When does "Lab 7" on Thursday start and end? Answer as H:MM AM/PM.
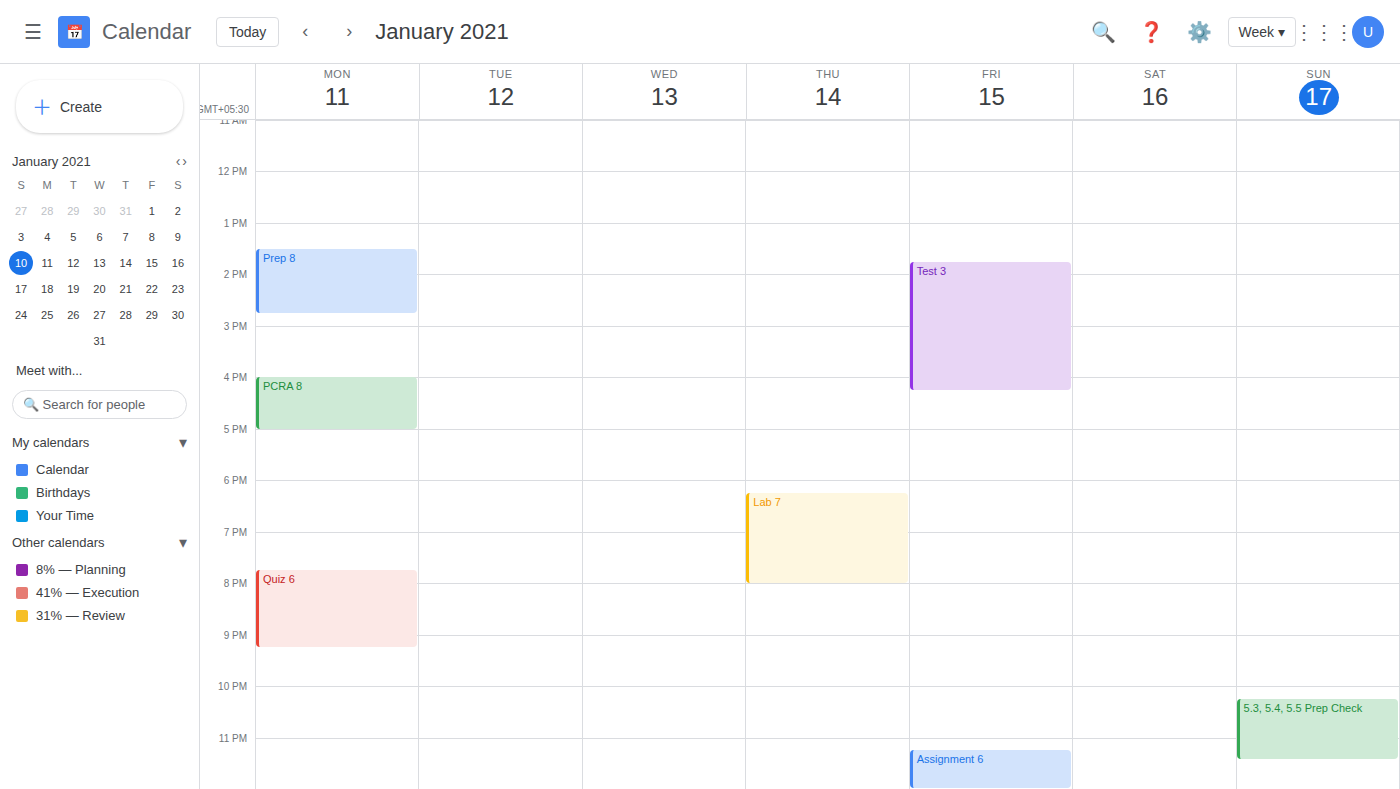
6:15 PM to 8:00 PM